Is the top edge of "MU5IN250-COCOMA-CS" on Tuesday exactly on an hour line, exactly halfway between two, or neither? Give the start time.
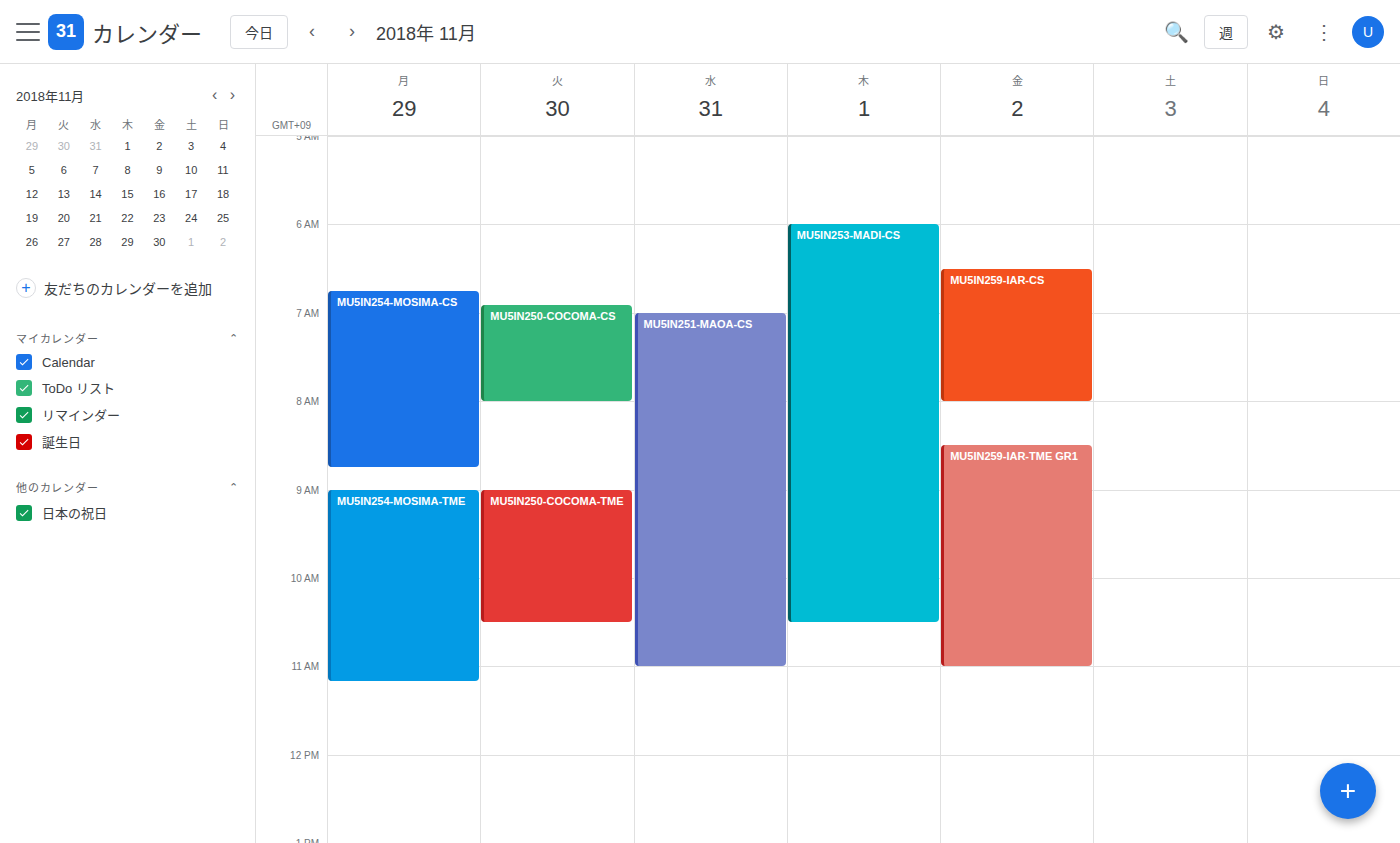
6:55 AM -- neither: 55 minutes below the 6 AM line and 5 minutes above the 7 AM line.